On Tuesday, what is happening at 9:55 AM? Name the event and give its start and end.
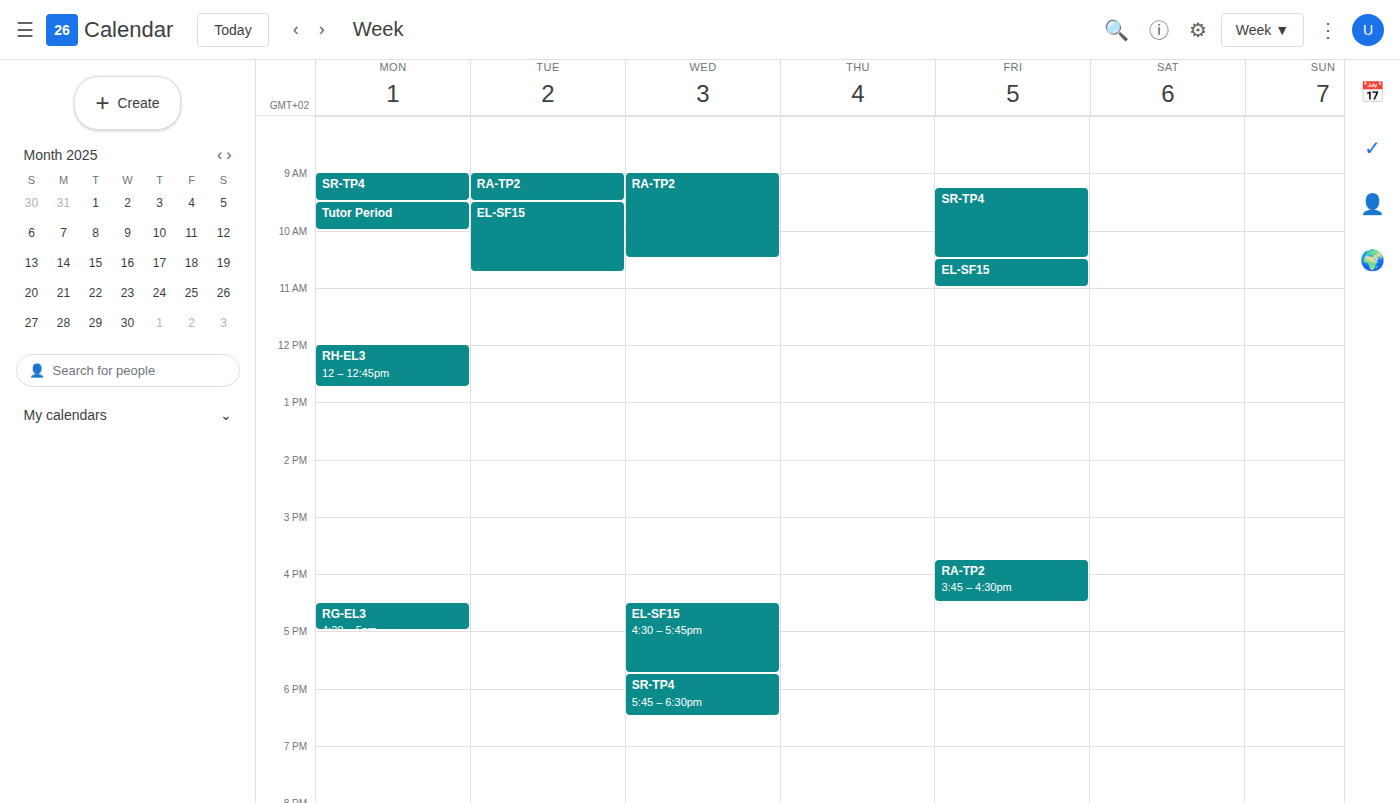
"EL-SF15", 9:30 AM to 10:45 AM